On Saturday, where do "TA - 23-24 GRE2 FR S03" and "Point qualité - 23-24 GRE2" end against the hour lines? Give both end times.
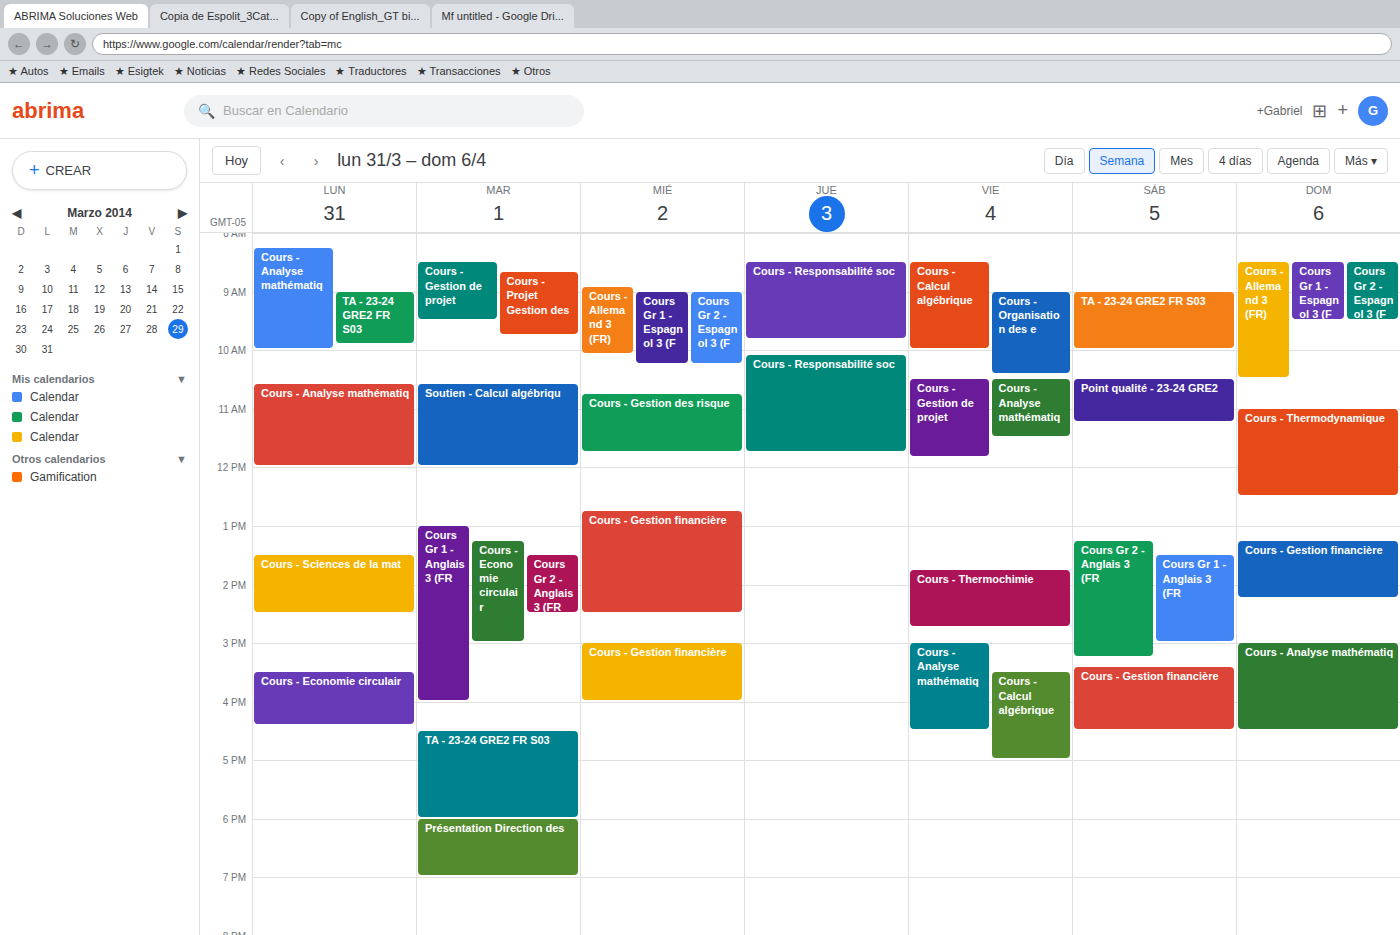
"TA - 23-24 GRE2 FR S03": 10:00 AM, exactly on the 10 AM line. "Point qualité - 23-24 GRE2": 11:15 AM, neither: a quarter of the way from the 11 AM line to the 12 PM line.